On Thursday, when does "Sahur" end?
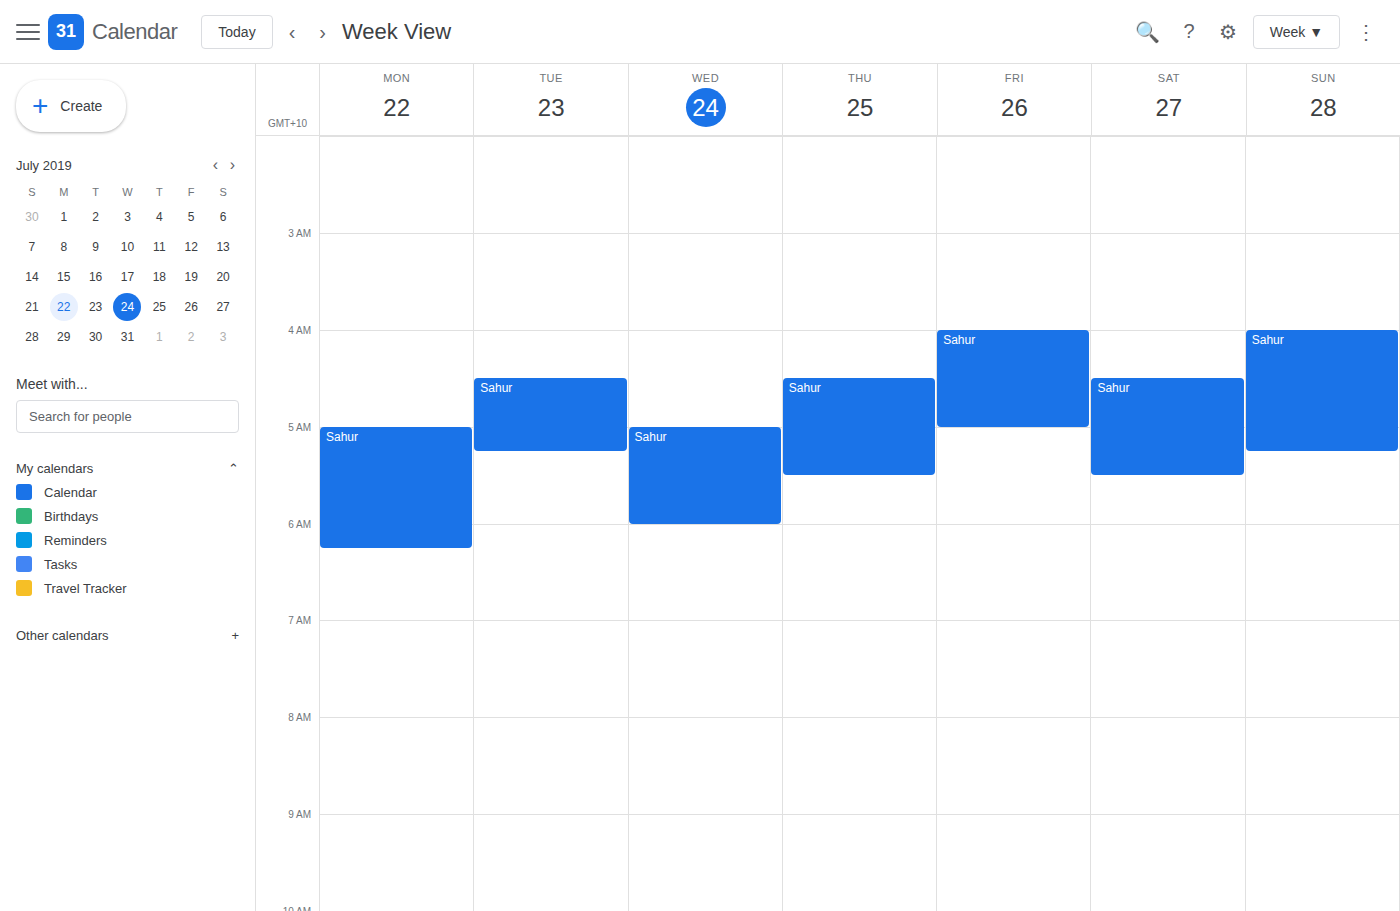
05:30